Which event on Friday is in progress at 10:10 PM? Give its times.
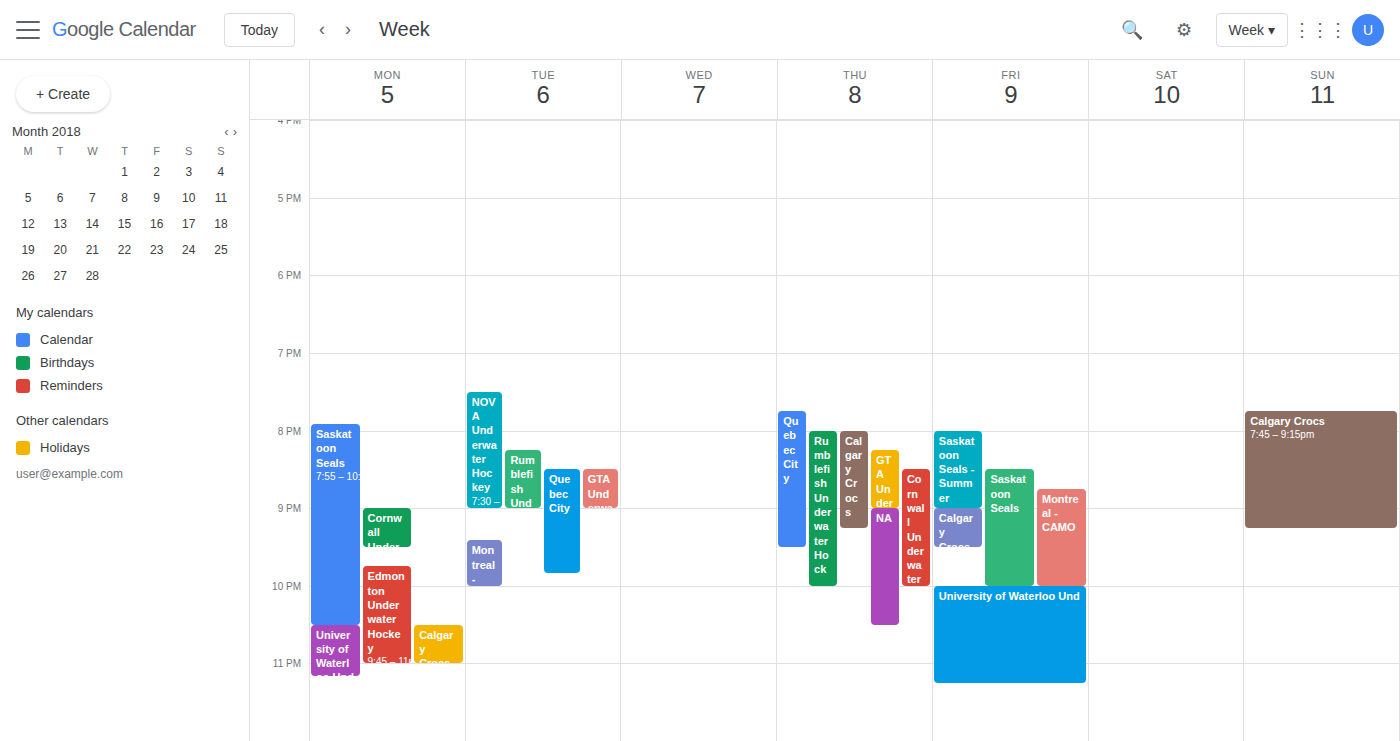
"University of Waterloo Und", 10:00 PM to 11:15 PM